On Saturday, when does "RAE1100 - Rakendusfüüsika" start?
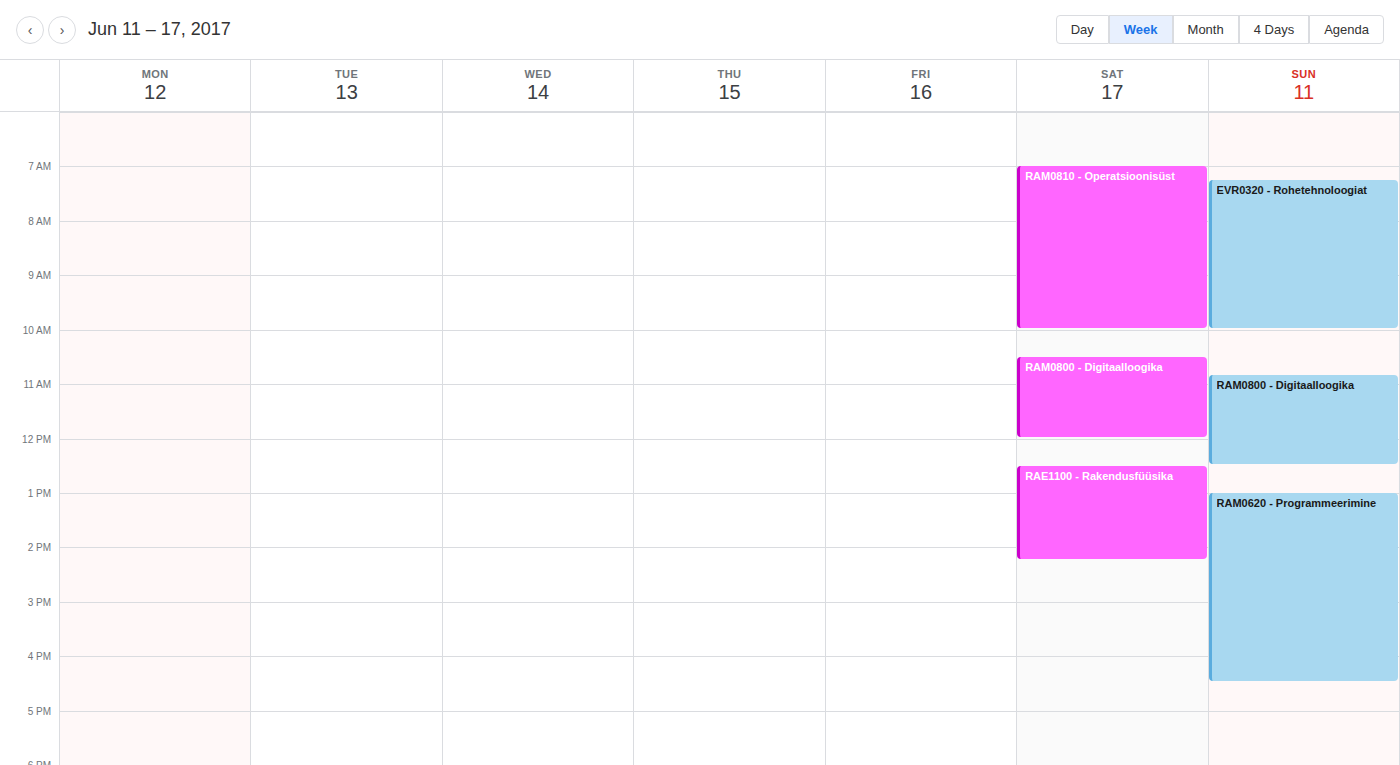
12:30 PM